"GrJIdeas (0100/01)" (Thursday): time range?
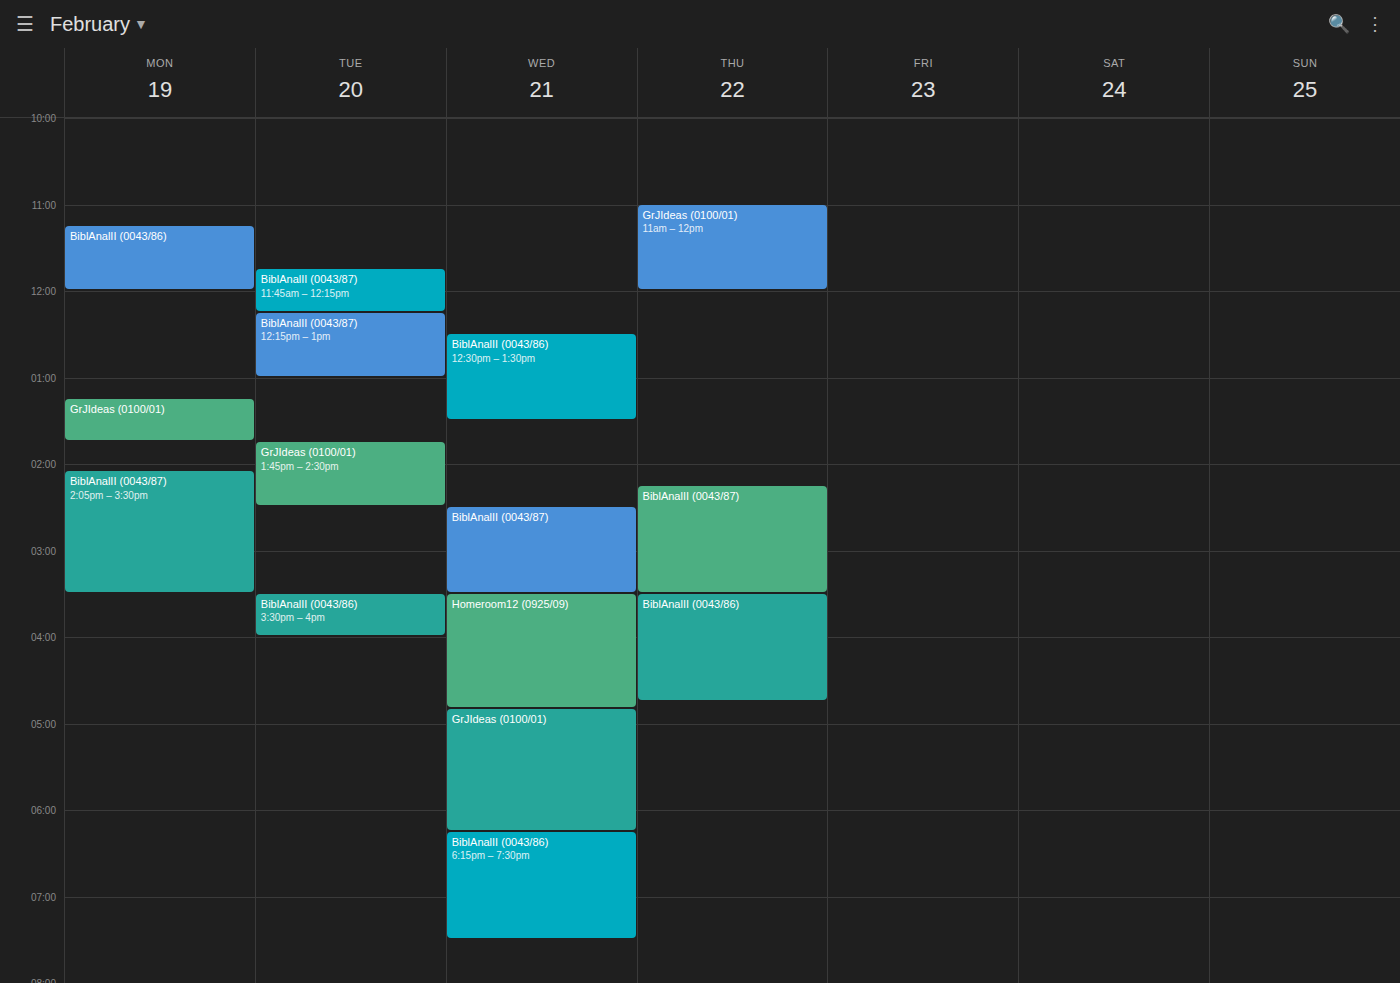
11:00 AM to 12:00 PM